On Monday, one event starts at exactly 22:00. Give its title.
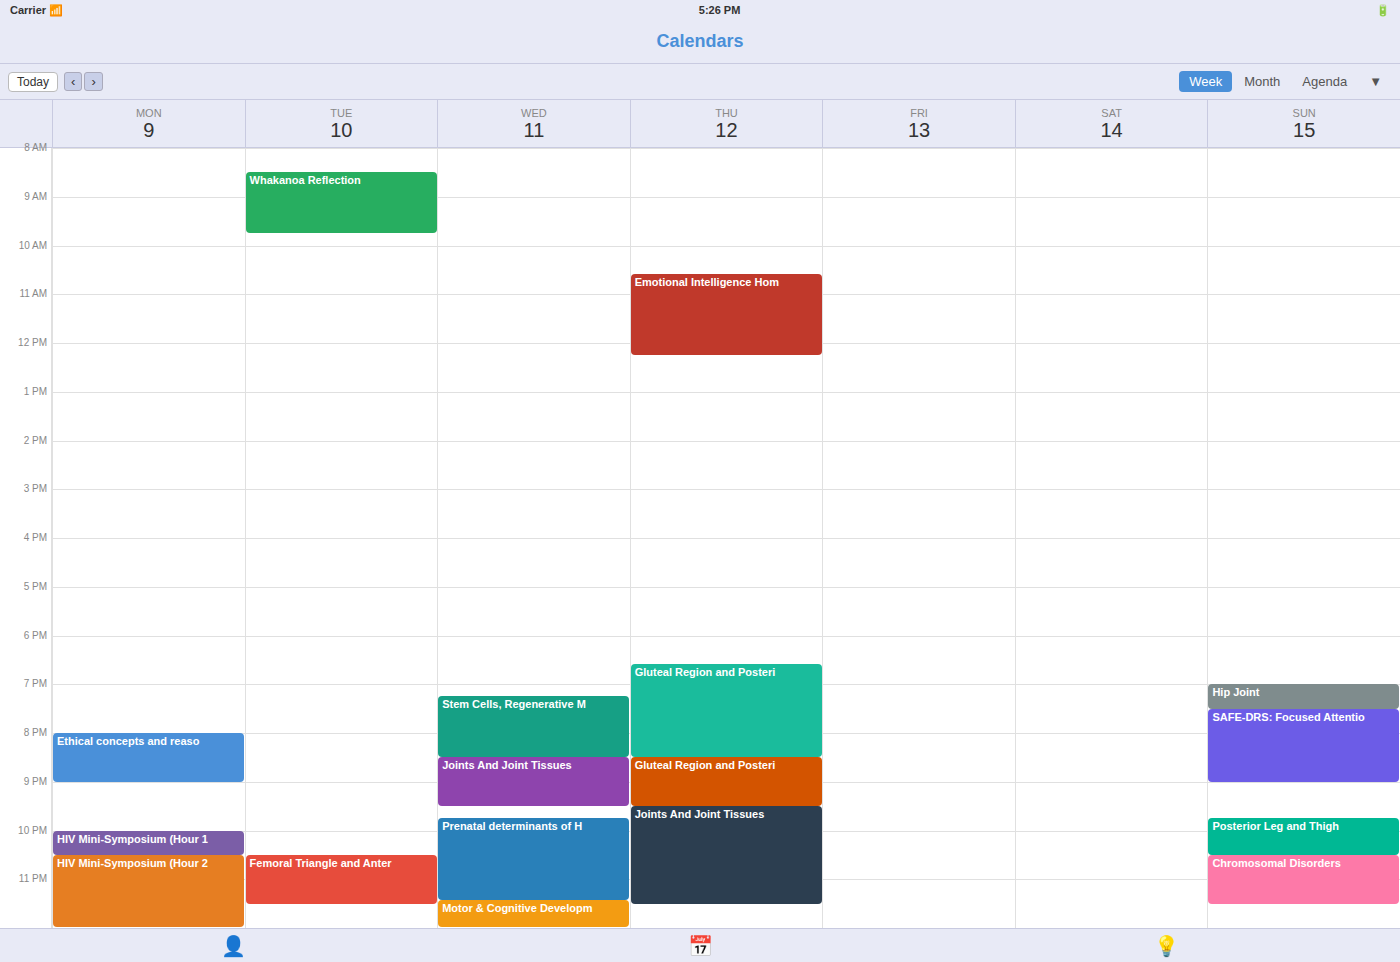
"HIV Mini-Symposium (Hour 1"